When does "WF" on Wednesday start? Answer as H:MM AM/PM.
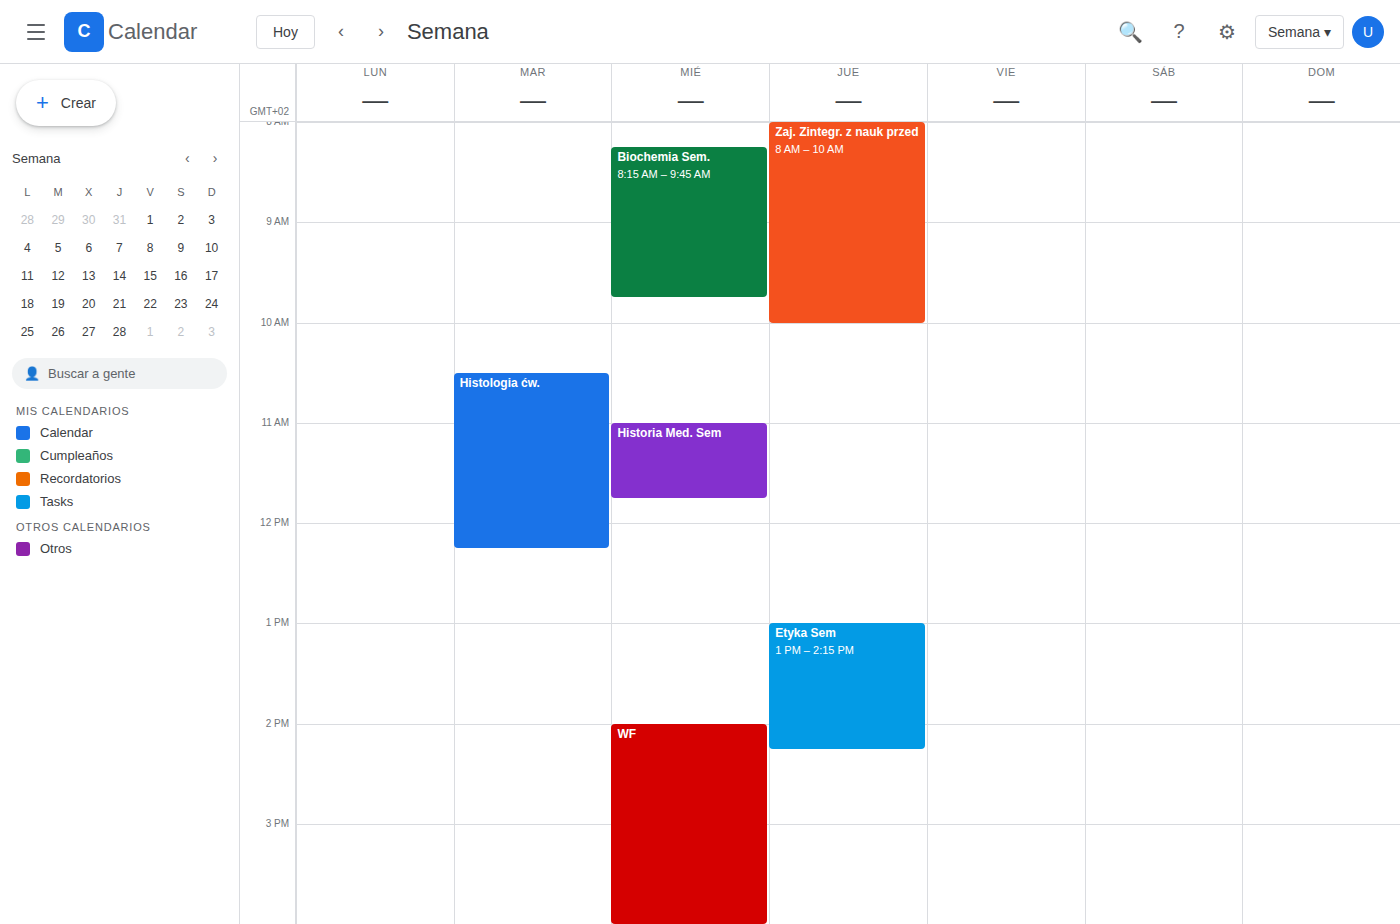
2:00 PM